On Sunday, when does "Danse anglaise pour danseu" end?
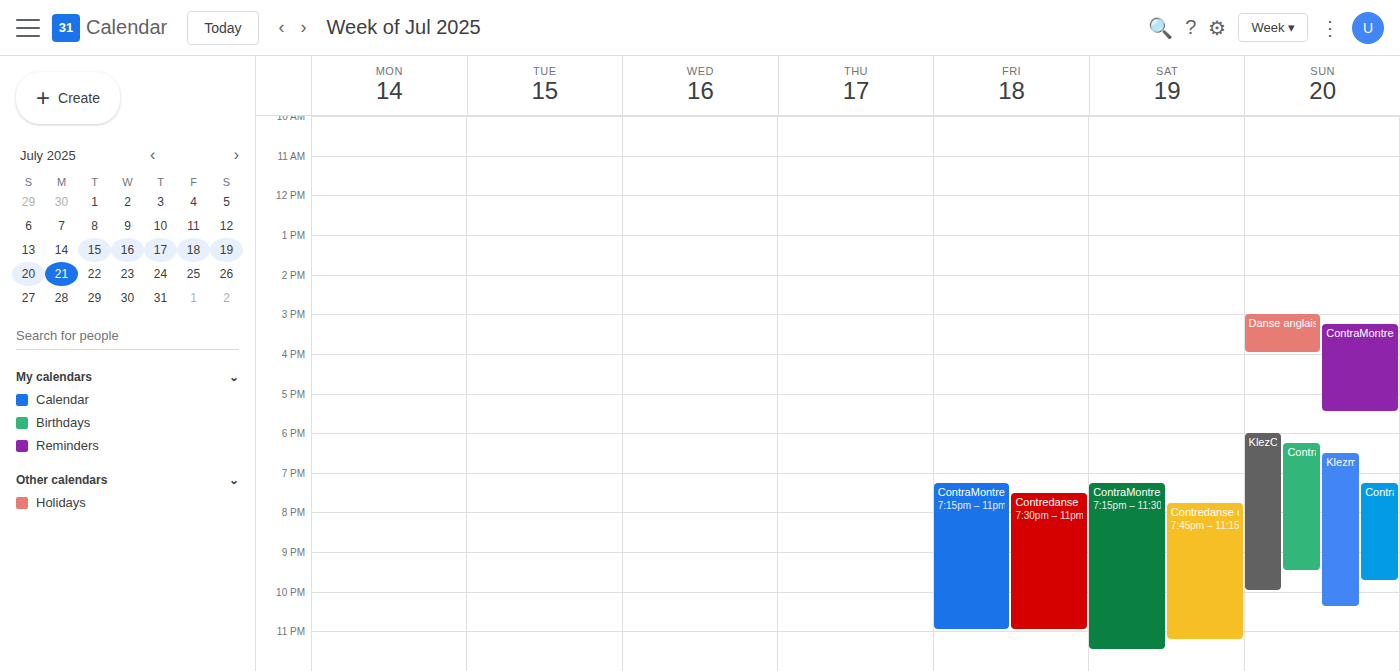
4:00 PM